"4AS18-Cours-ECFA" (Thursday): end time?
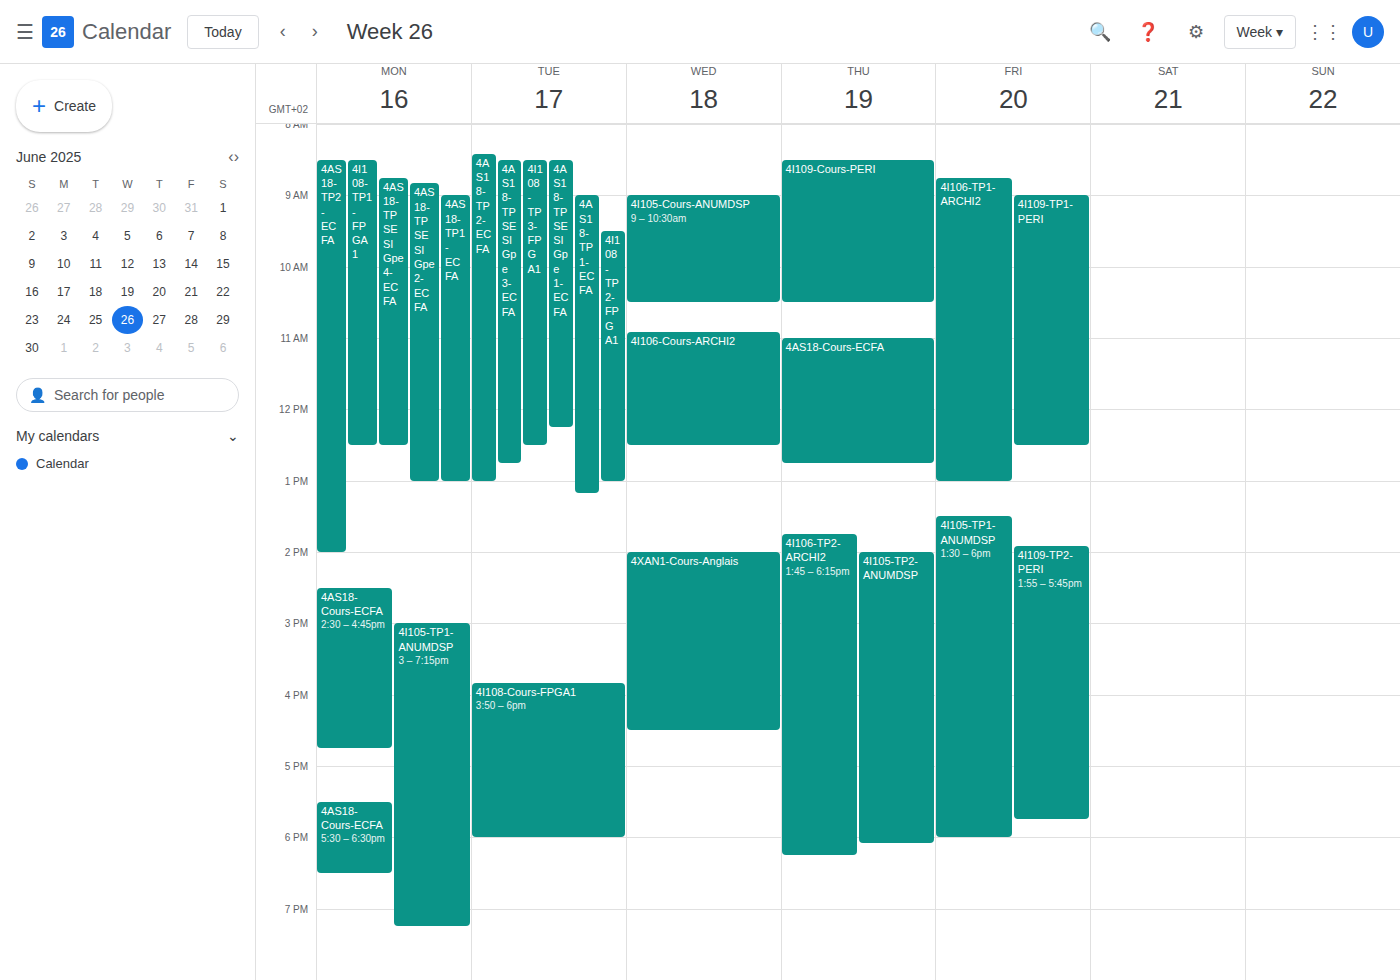
12:45 PM